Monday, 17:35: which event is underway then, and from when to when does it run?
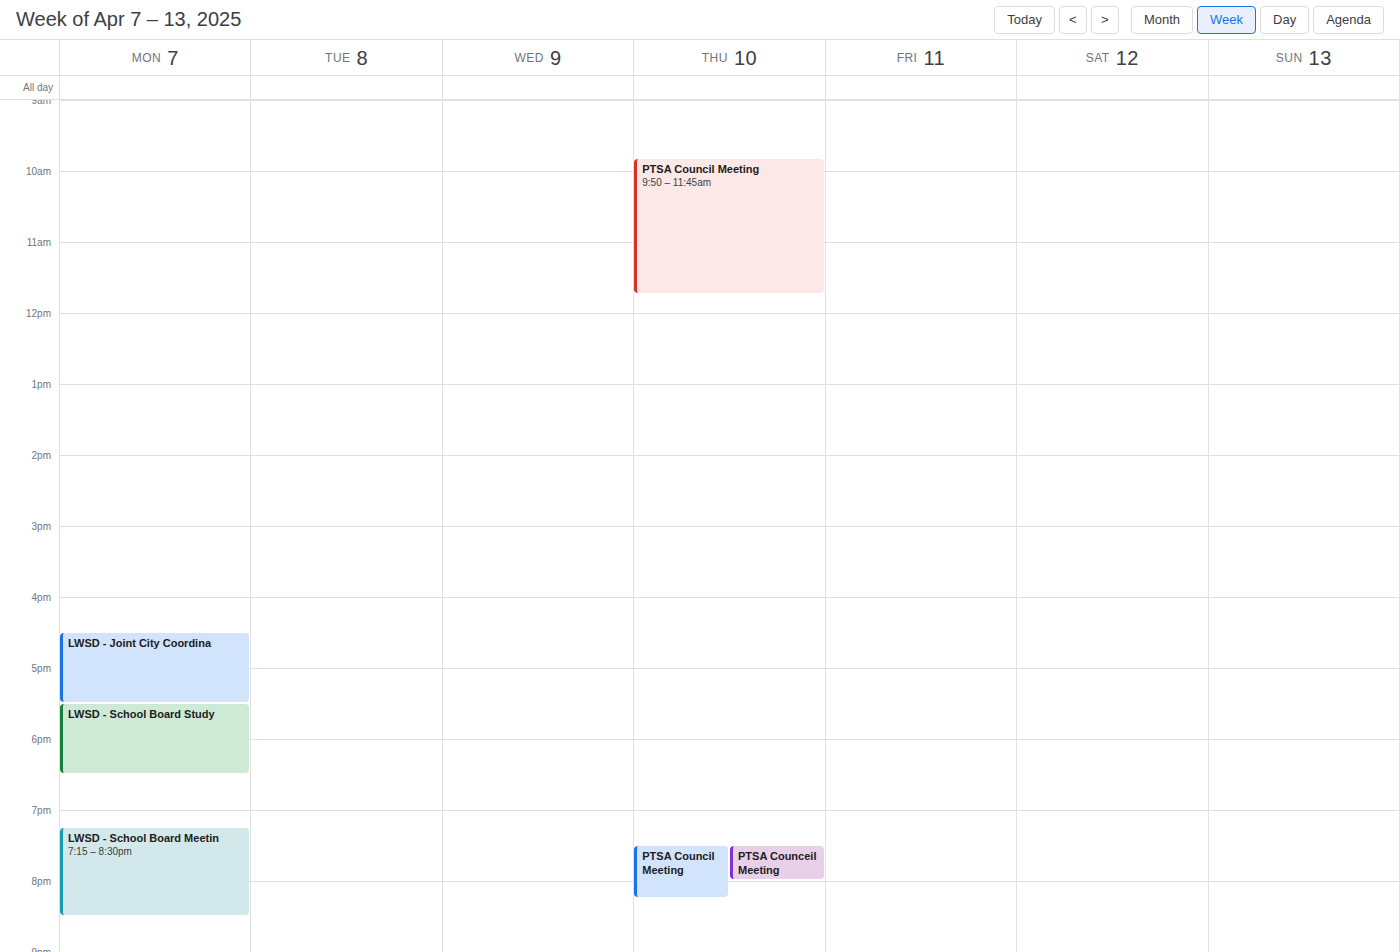
"LWSD - School Board Study", 17:30 to 18:30